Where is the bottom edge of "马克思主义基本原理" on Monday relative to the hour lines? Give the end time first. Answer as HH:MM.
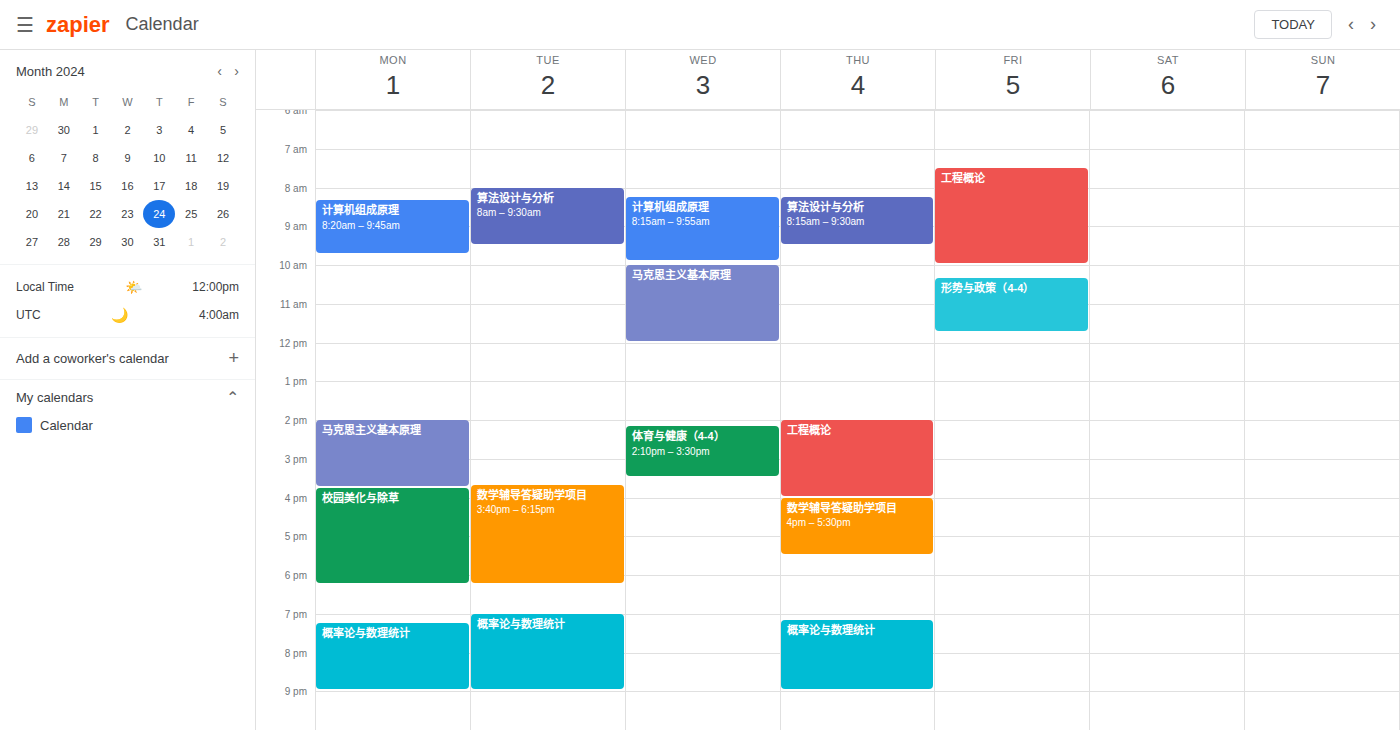
15:45 -- neither: three quarters of the way from the 15:00 line to the 16:00 line.